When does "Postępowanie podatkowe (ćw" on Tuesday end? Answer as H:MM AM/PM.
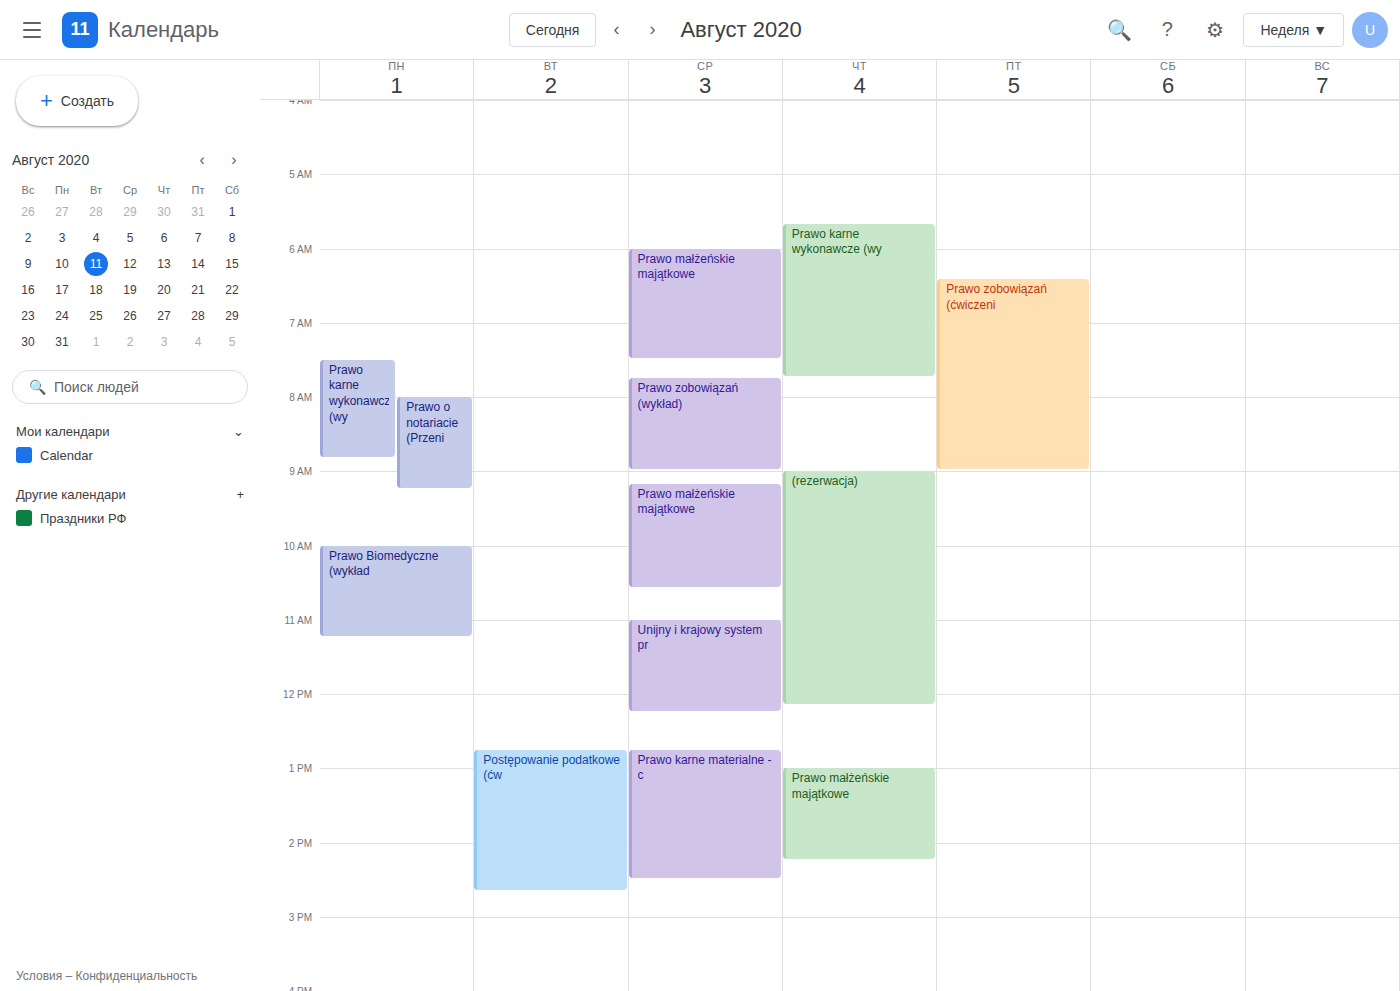
2:40 PM